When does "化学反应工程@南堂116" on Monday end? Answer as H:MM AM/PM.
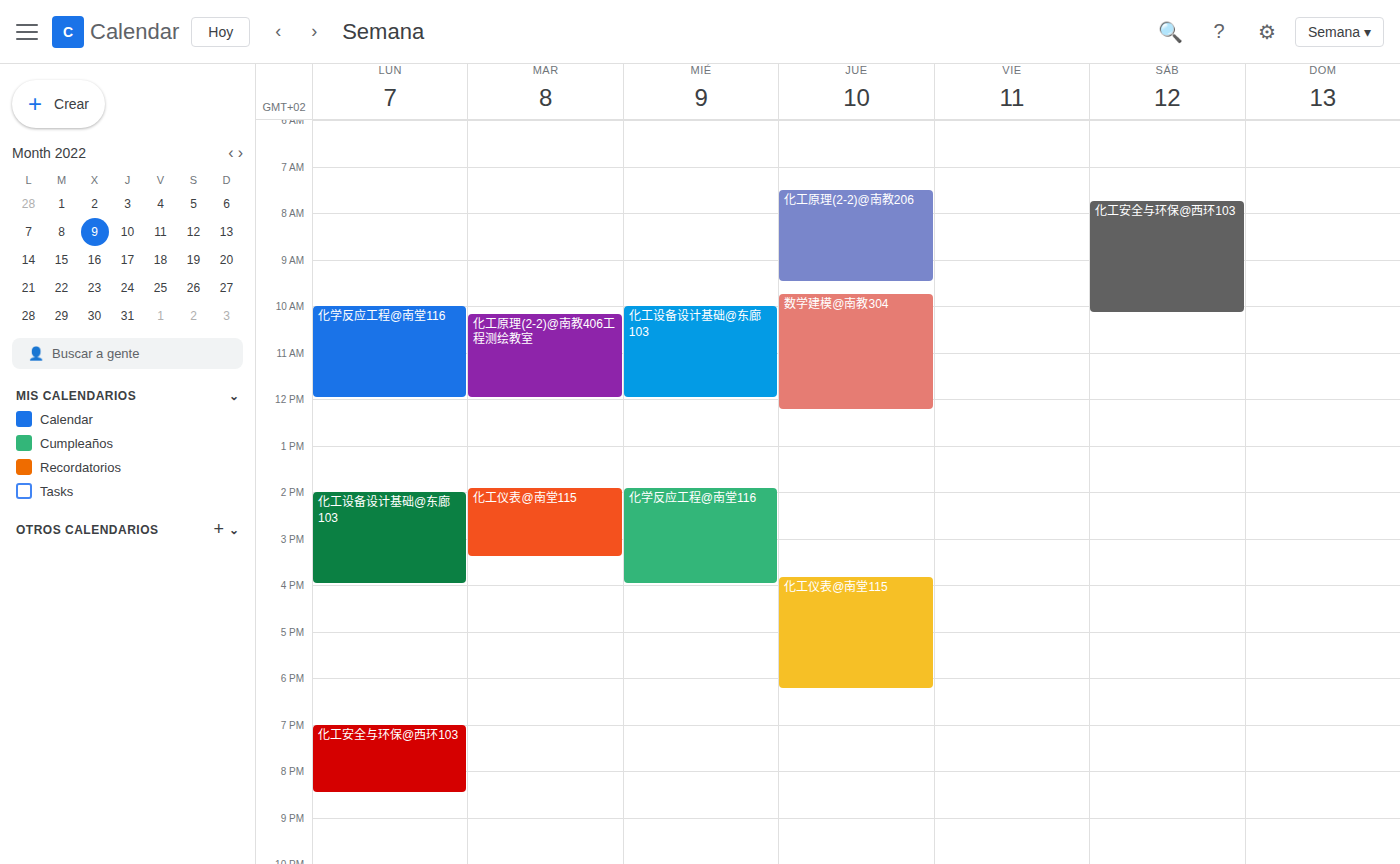
12:00 PM